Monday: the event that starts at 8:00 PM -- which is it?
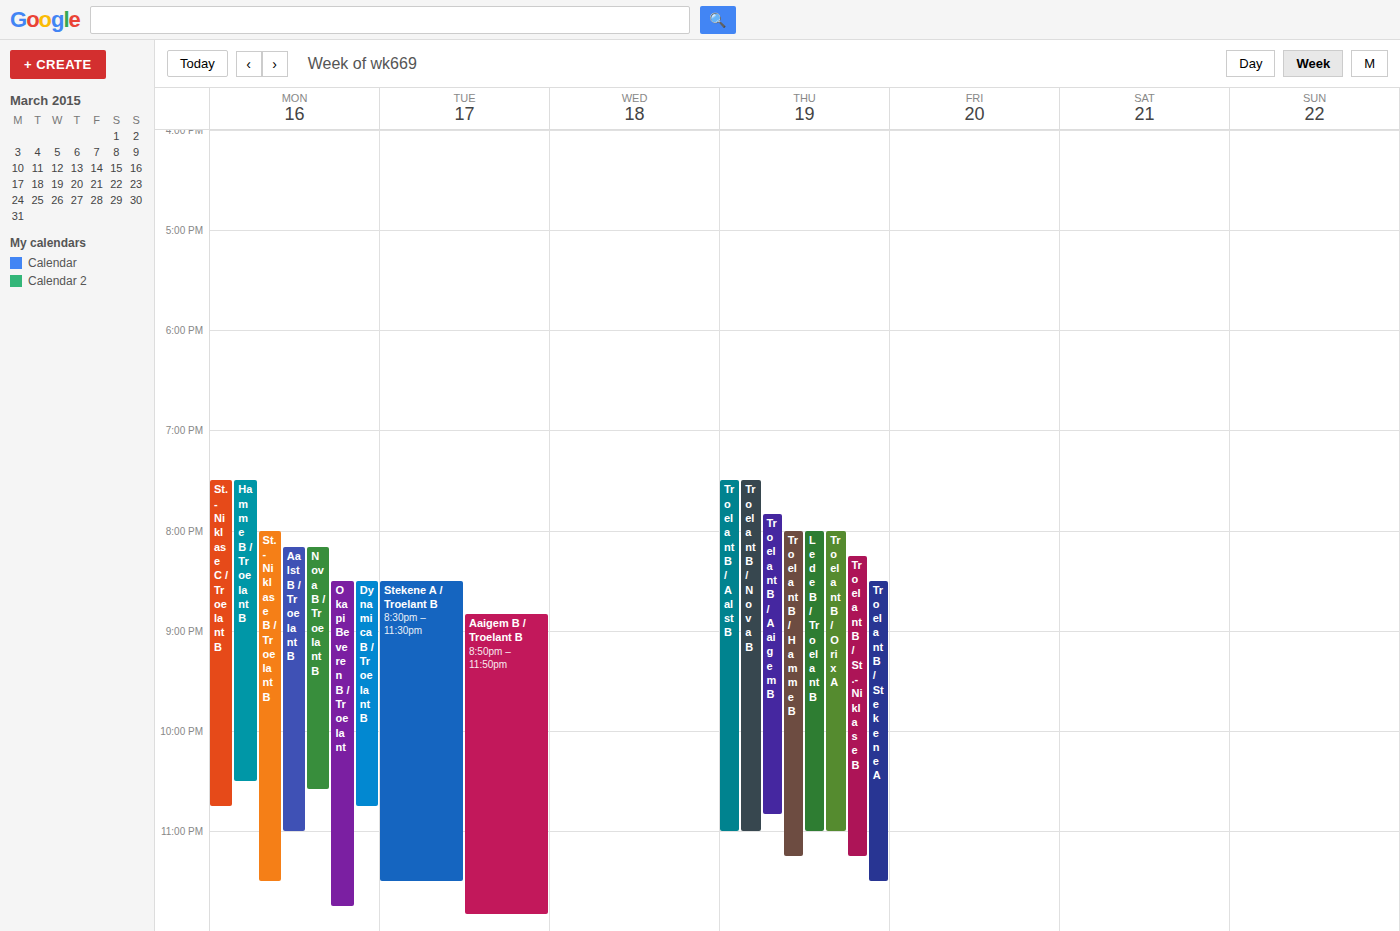
"St.-Niklase B / Troelant B"